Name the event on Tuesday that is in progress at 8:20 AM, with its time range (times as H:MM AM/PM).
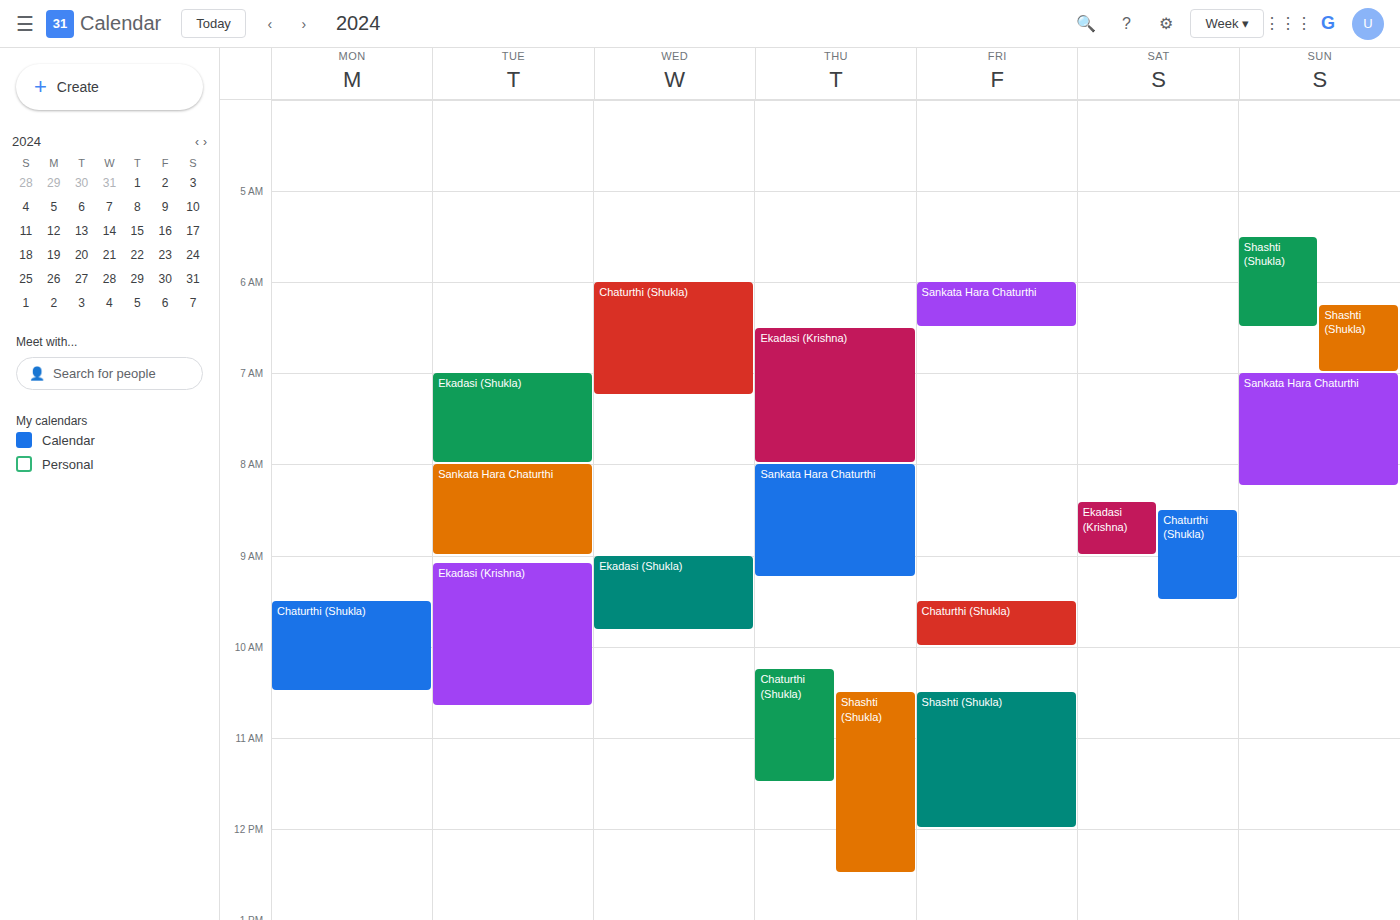
"Sankata Hara Chaturthi", 8:00 AM to 9:00 AM